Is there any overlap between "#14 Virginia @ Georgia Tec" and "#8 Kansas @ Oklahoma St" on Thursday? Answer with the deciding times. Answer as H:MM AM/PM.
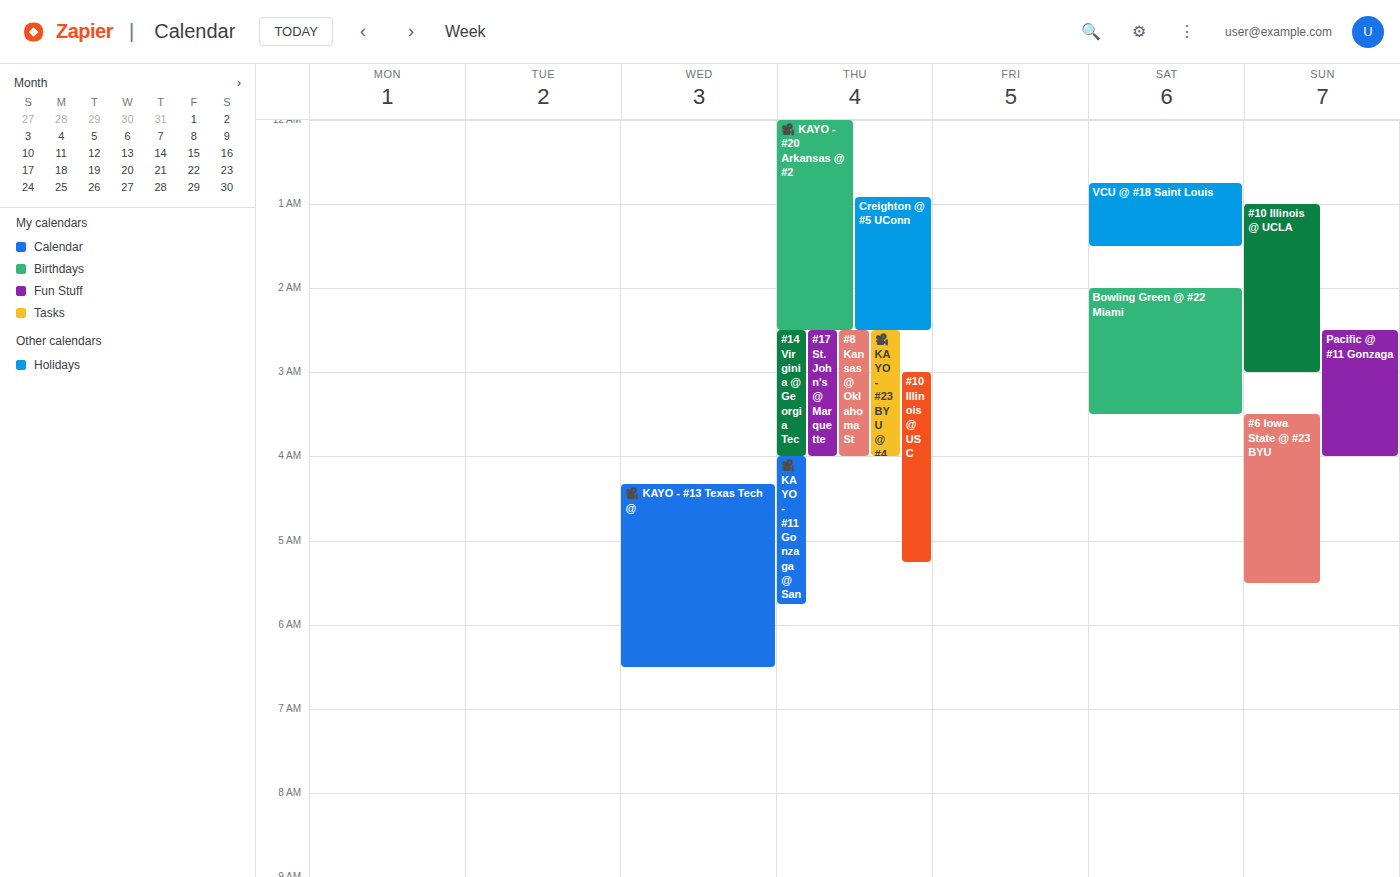
"#14 Virginia @ Georgia Tec" runs 2:30 AM to 4:00 AM, inside "#8 Kansas @ Oklahoma St" -- they overlap.